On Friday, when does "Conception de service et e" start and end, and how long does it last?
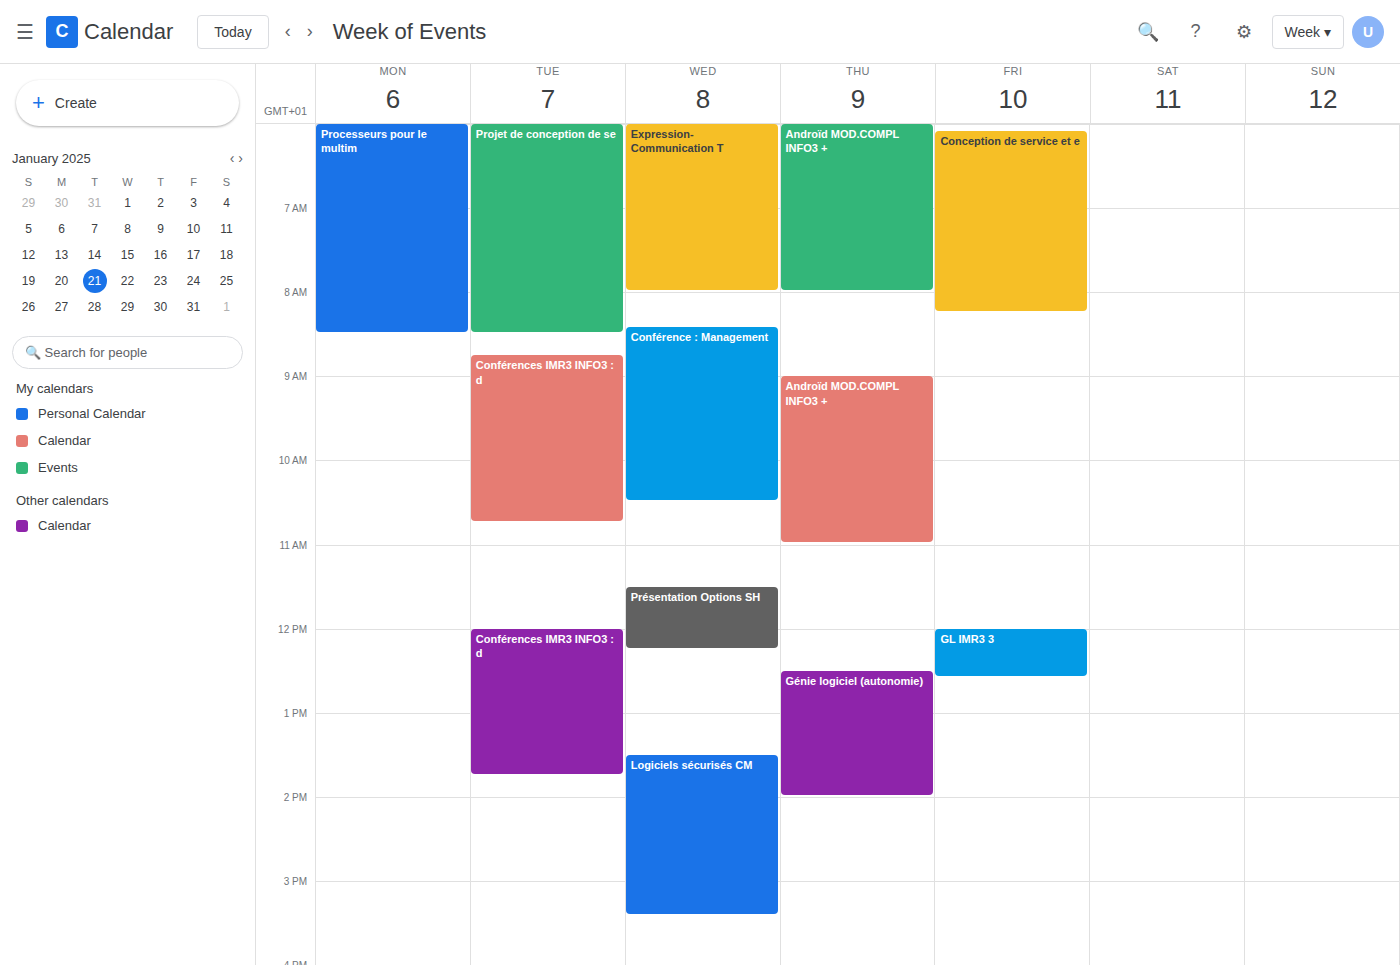
6:05 AM to 8:15 AM, 2 hours 10 minutes